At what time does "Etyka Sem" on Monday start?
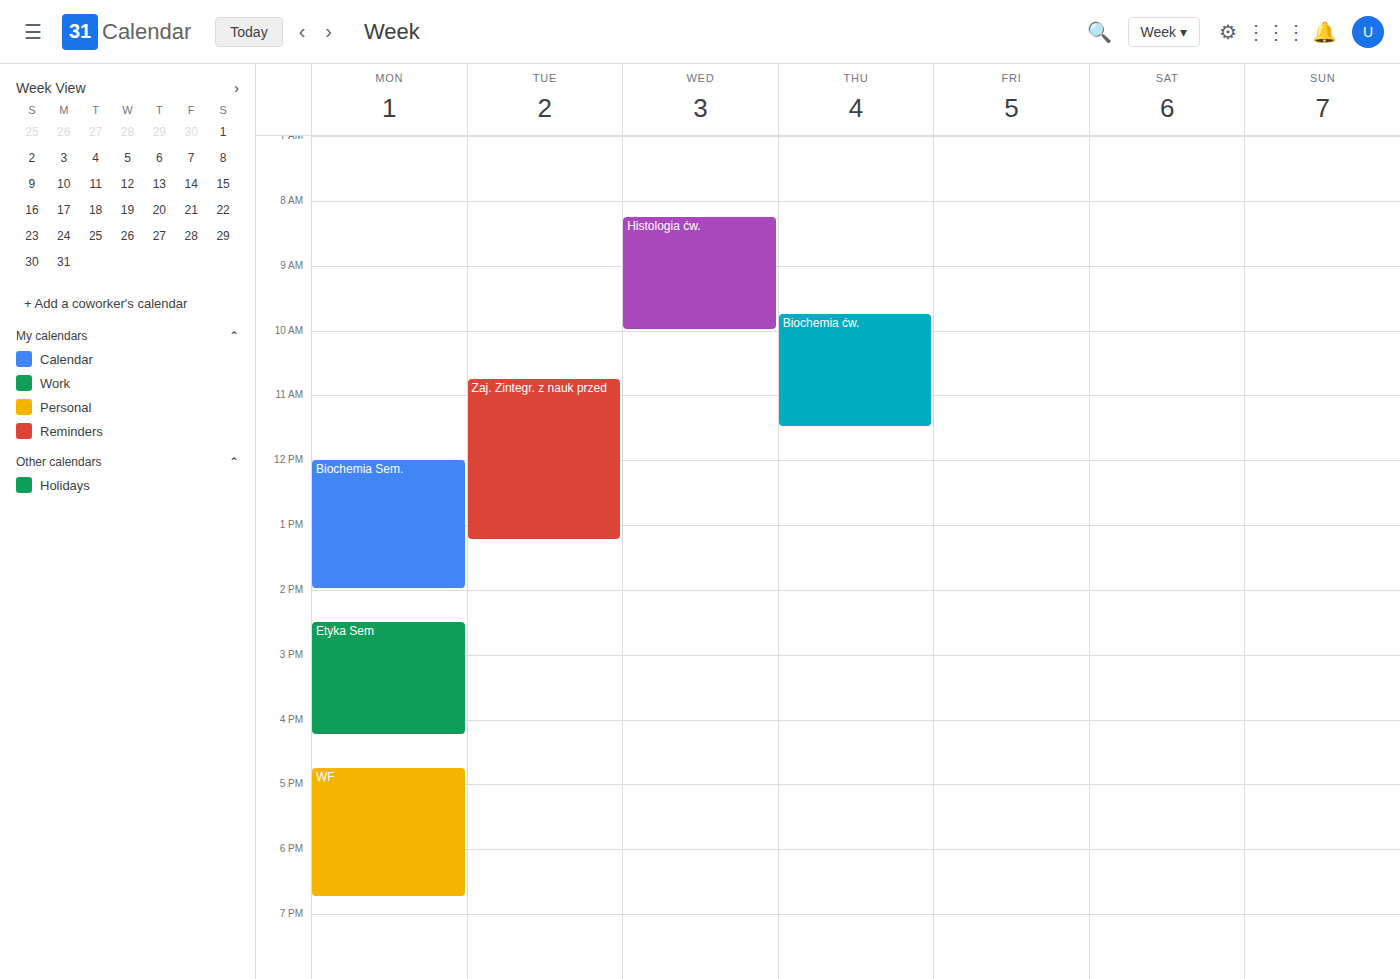
14:30